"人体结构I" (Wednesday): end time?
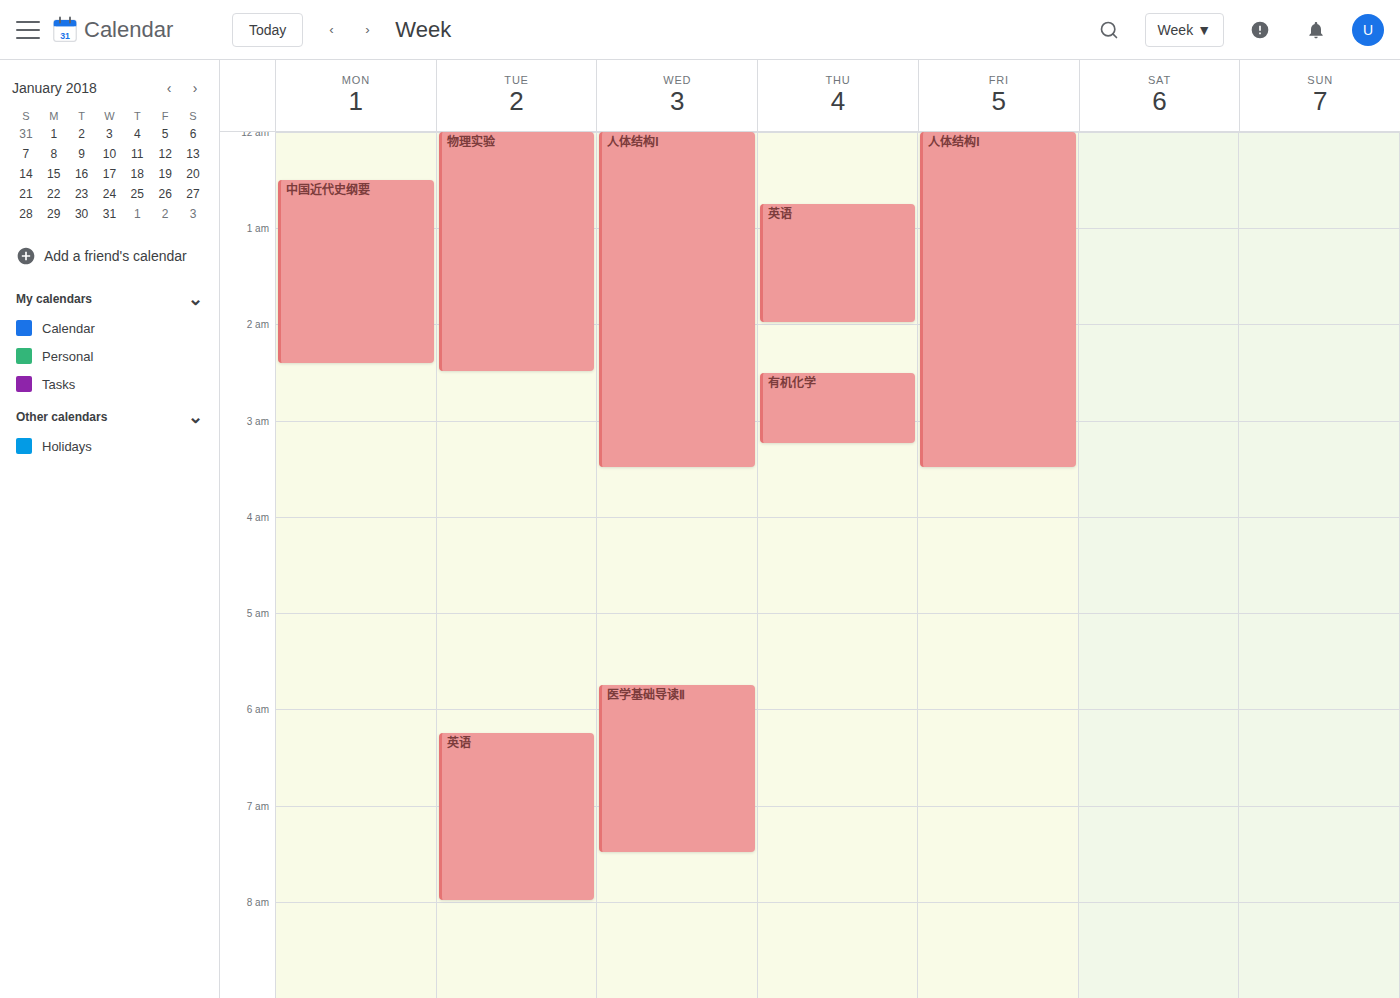
3:30 AM